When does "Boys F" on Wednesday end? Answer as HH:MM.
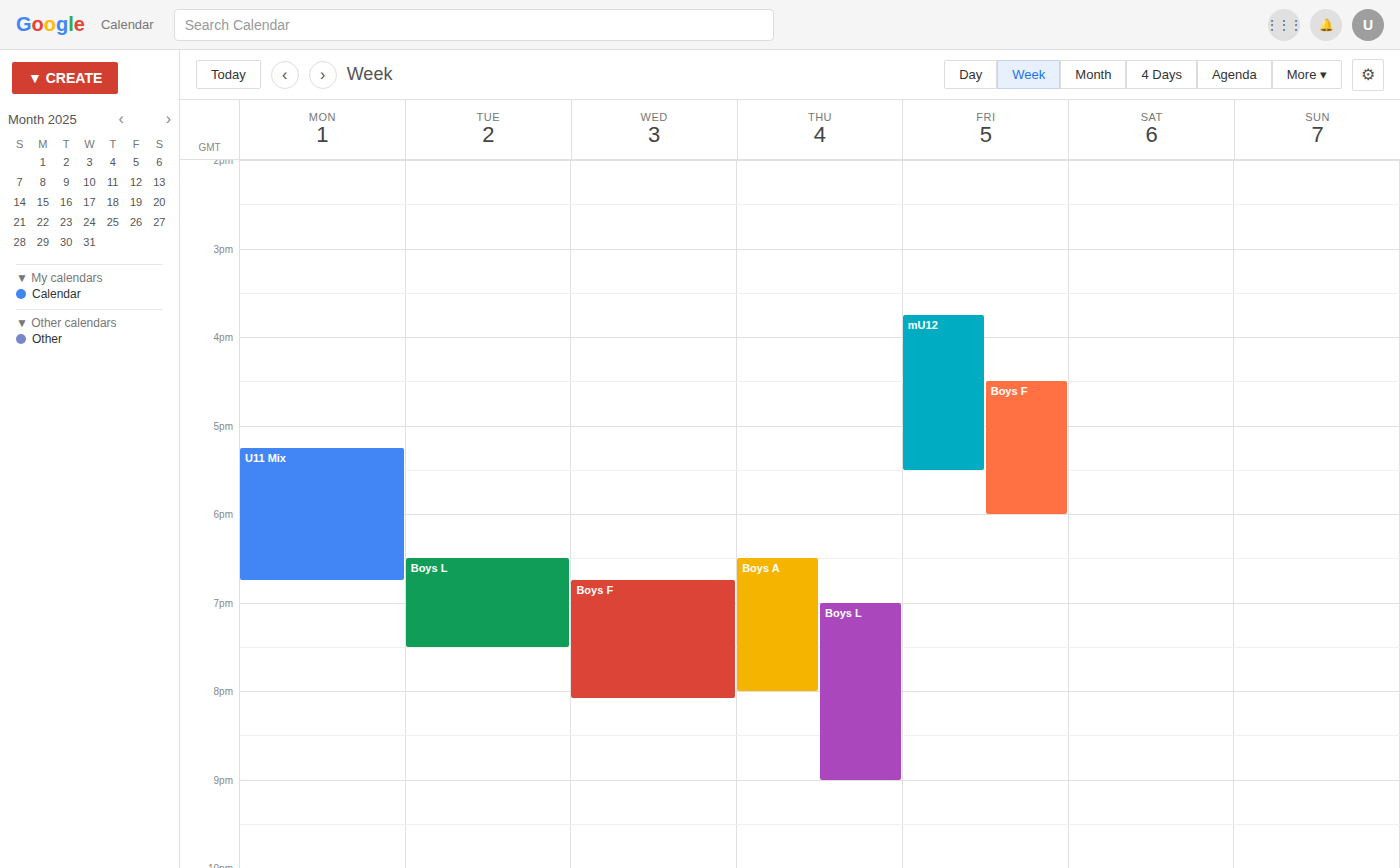
20:05